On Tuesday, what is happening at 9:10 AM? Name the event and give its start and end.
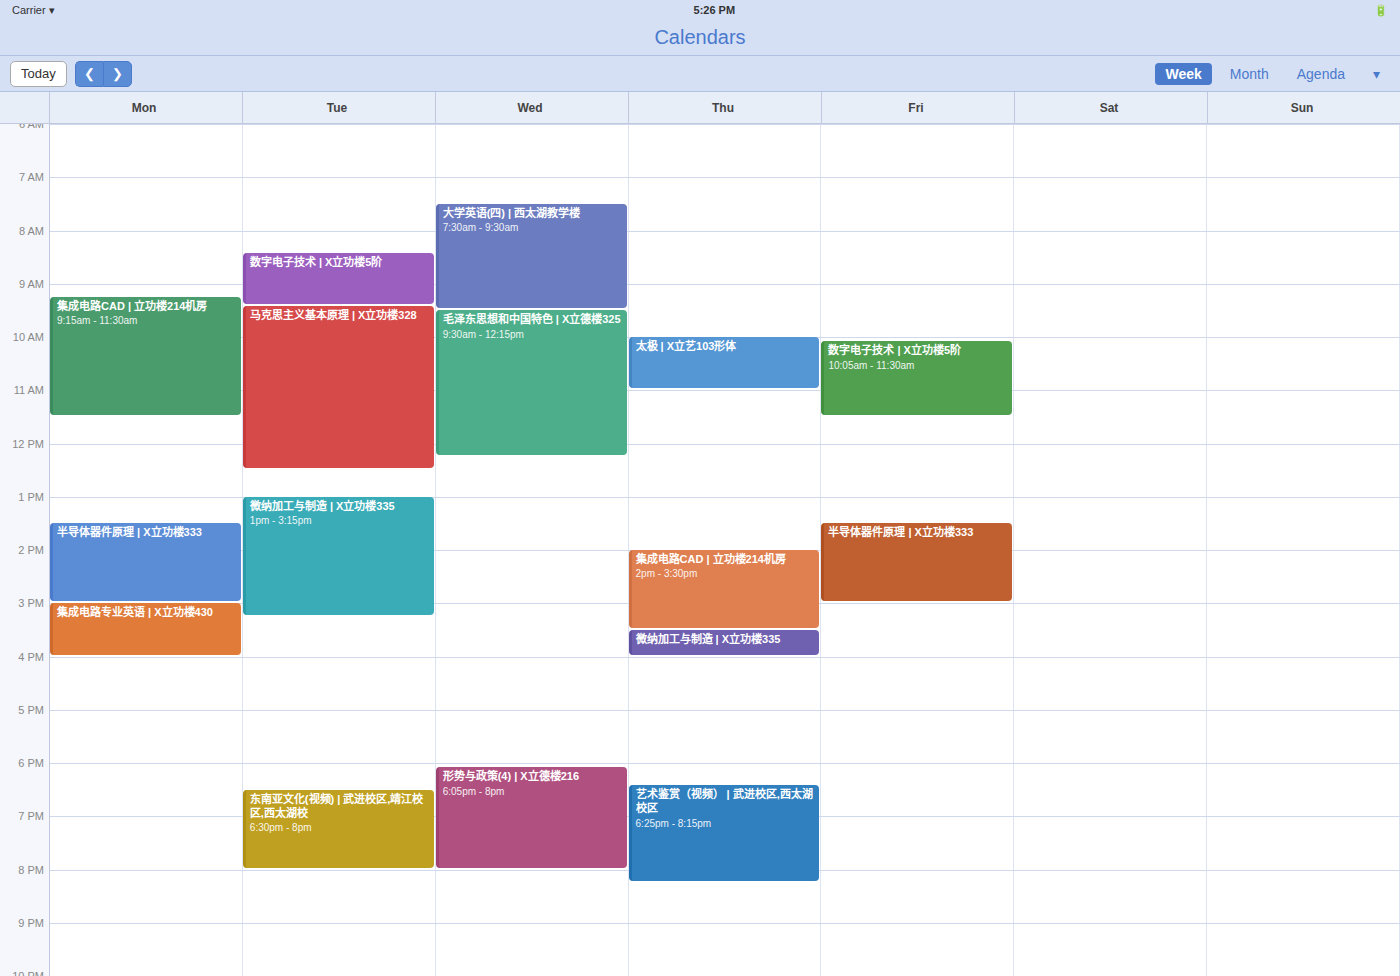
"数字电子技术 | X立功楼5阶", 8:25 AM to 9:25 AM